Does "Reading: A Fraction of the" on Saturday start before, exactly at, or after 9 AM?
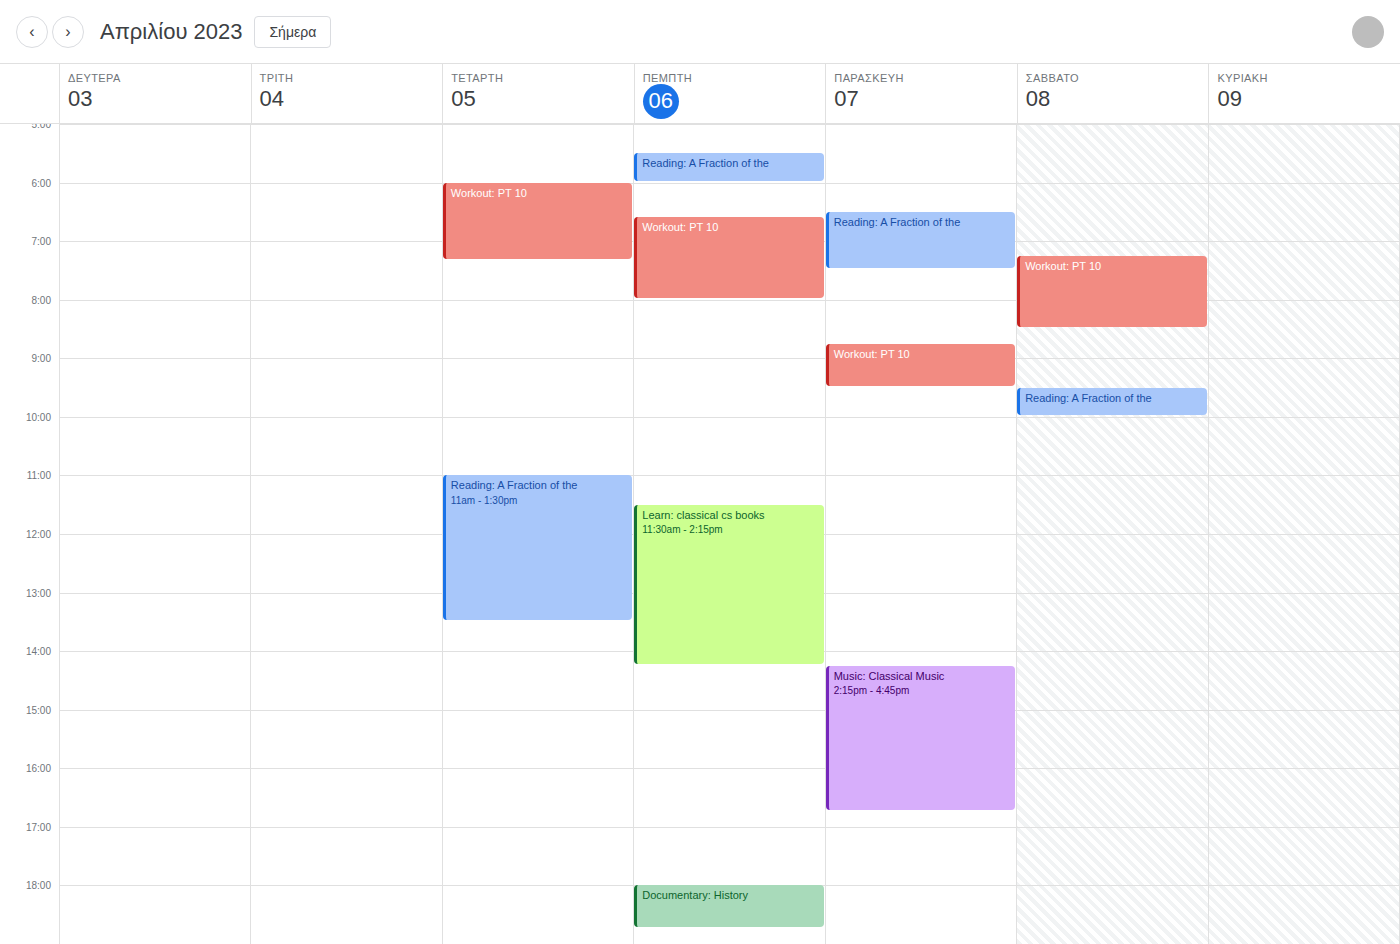
9:30 AM -- after 9 AM, 30 minutes below the 9 AM line.